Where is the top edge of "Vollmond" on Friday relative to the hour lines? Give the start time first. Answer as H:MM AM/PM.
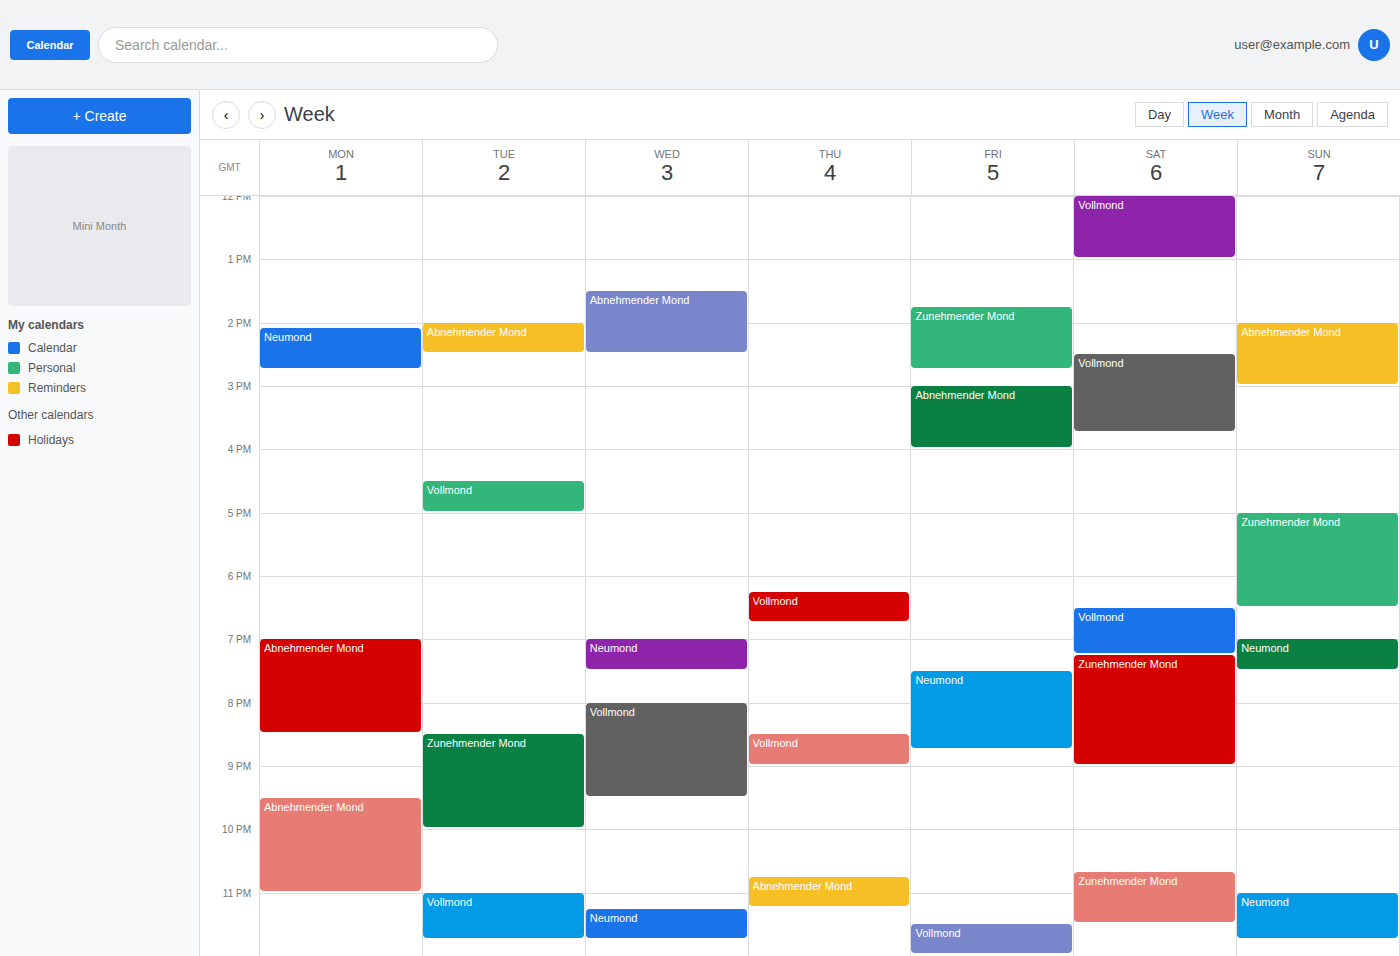
11:30 PM -- halfway between the 11 PM and 12 AM lines.